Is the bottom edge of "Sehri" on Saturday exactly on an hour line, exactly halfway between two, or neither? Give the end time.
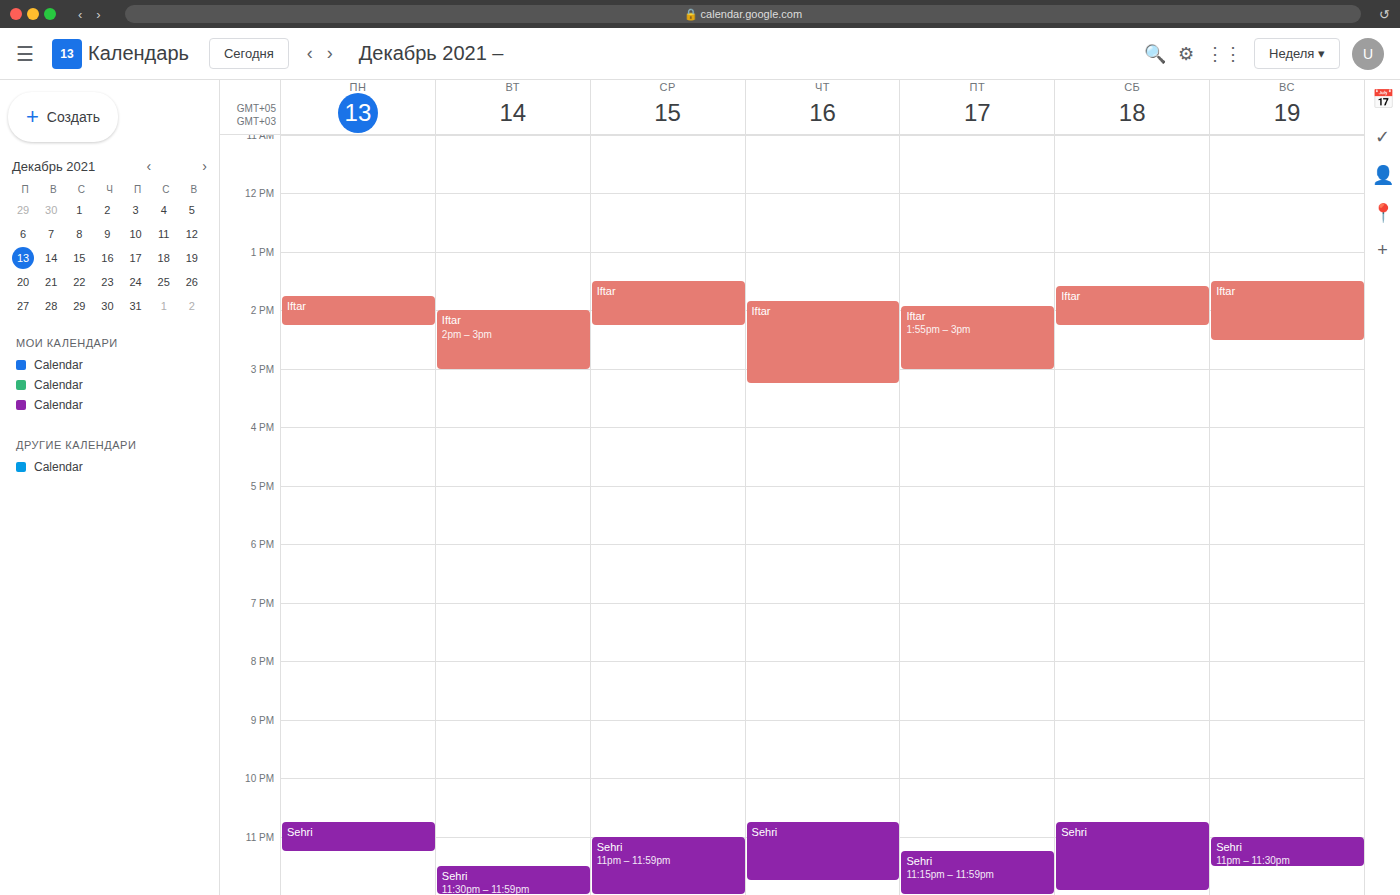
23:55 -- neither: 55 minutes below the 23:00 line and 5 minutes above the 24:00 line.